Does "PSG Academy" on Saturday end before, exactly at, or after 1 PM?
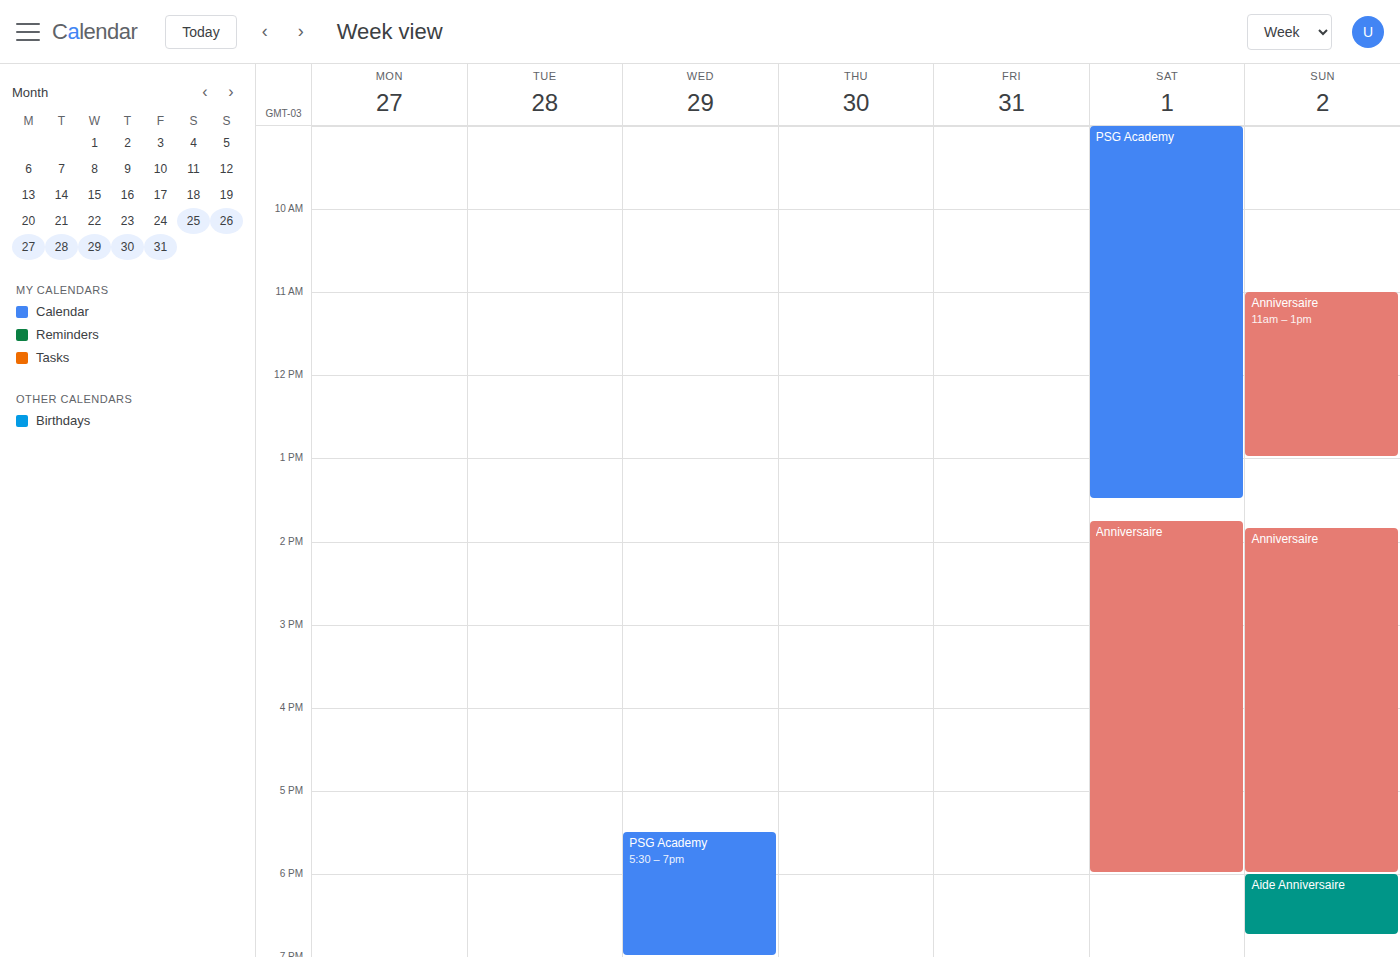
1:30 PM -- after 1 PM, 30 minutes below the 1 PM line.